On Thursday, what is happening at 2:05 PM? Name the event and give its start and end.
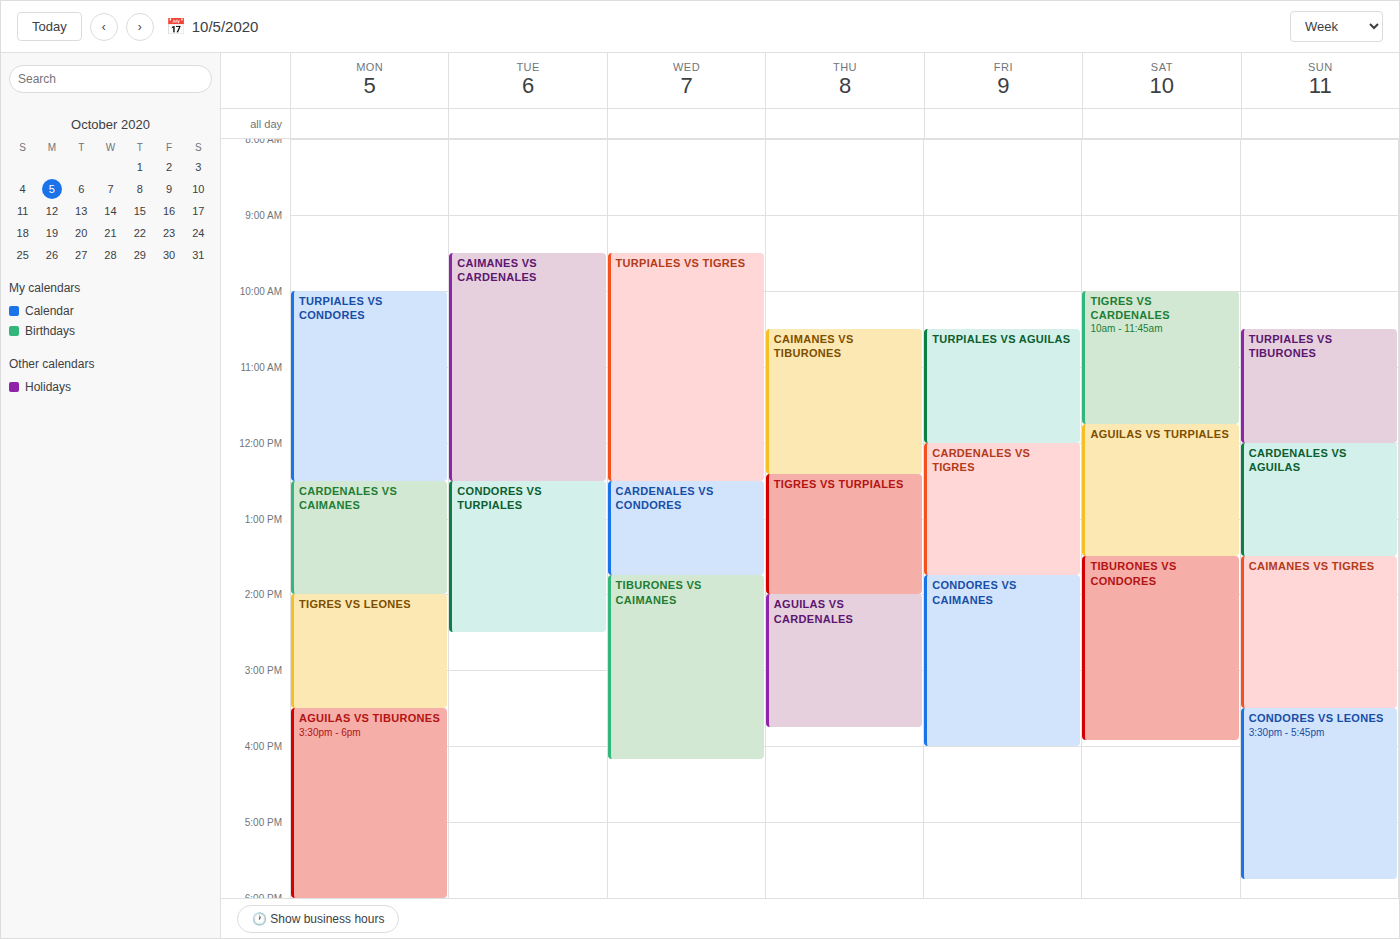
"aguilas vs Cardenales", 2:00 PM to 3:45 PM